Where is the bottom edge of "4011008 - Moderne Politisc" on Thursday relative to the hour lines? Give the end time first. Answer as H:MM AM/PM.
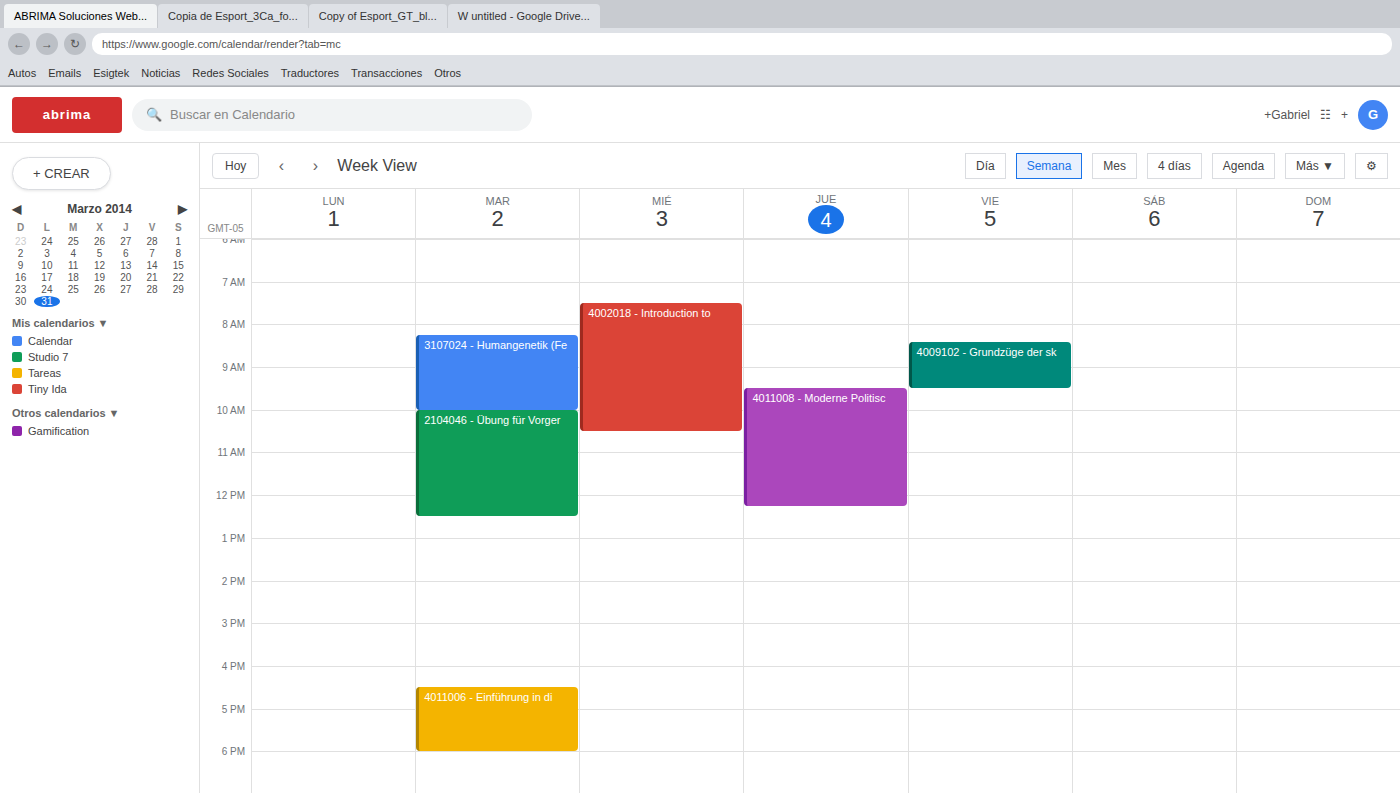
12:15 PM -- neither: a quarter of the way from the 12 PM line to the 1 PM line.